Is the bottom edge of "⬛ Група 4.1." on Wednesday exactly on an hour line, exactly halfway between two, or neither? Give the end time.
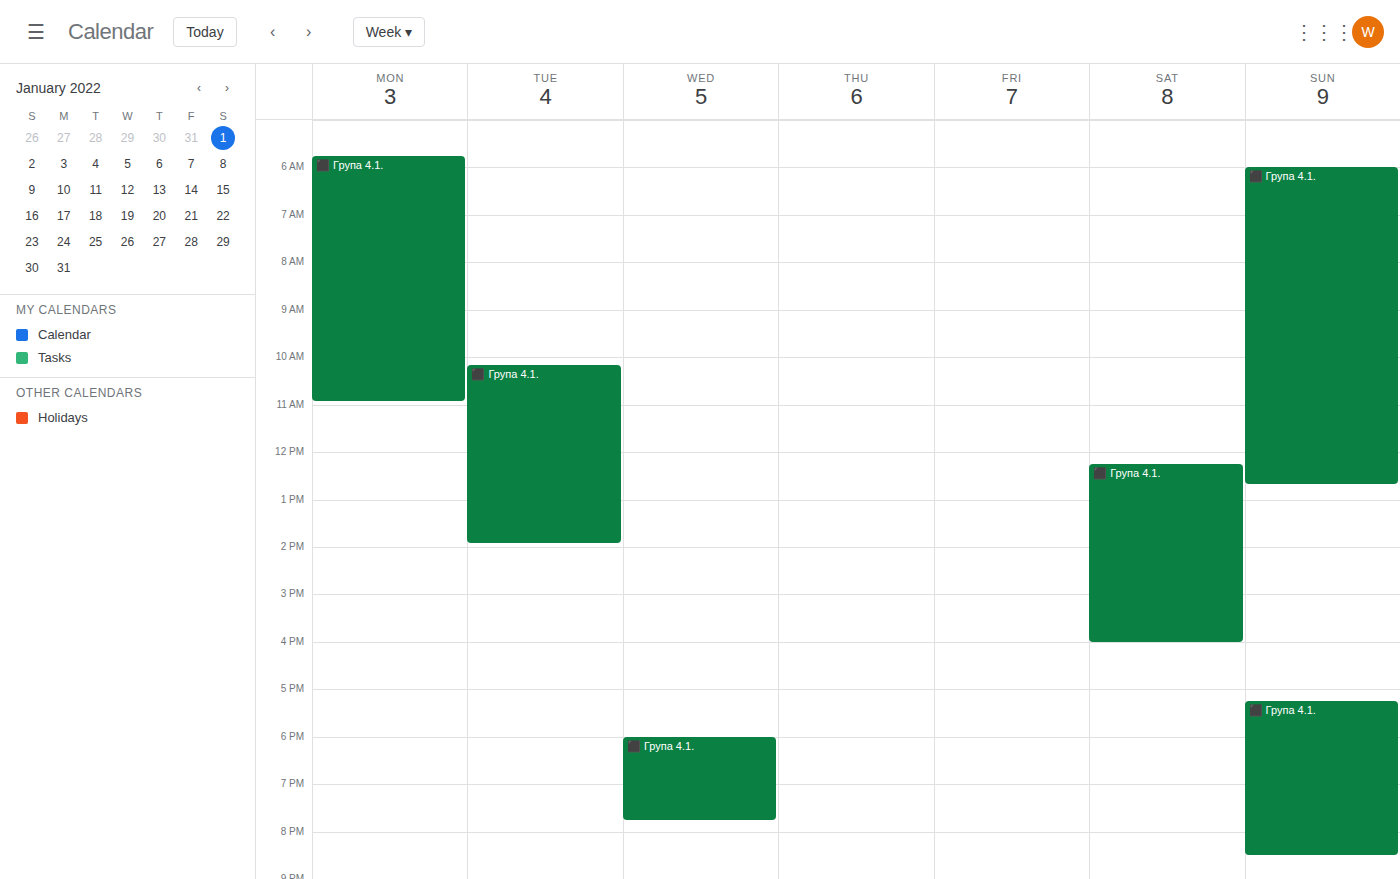
7:45 PM -- neither: three quarters of the way from the 7 PM line to the 8 PM line.